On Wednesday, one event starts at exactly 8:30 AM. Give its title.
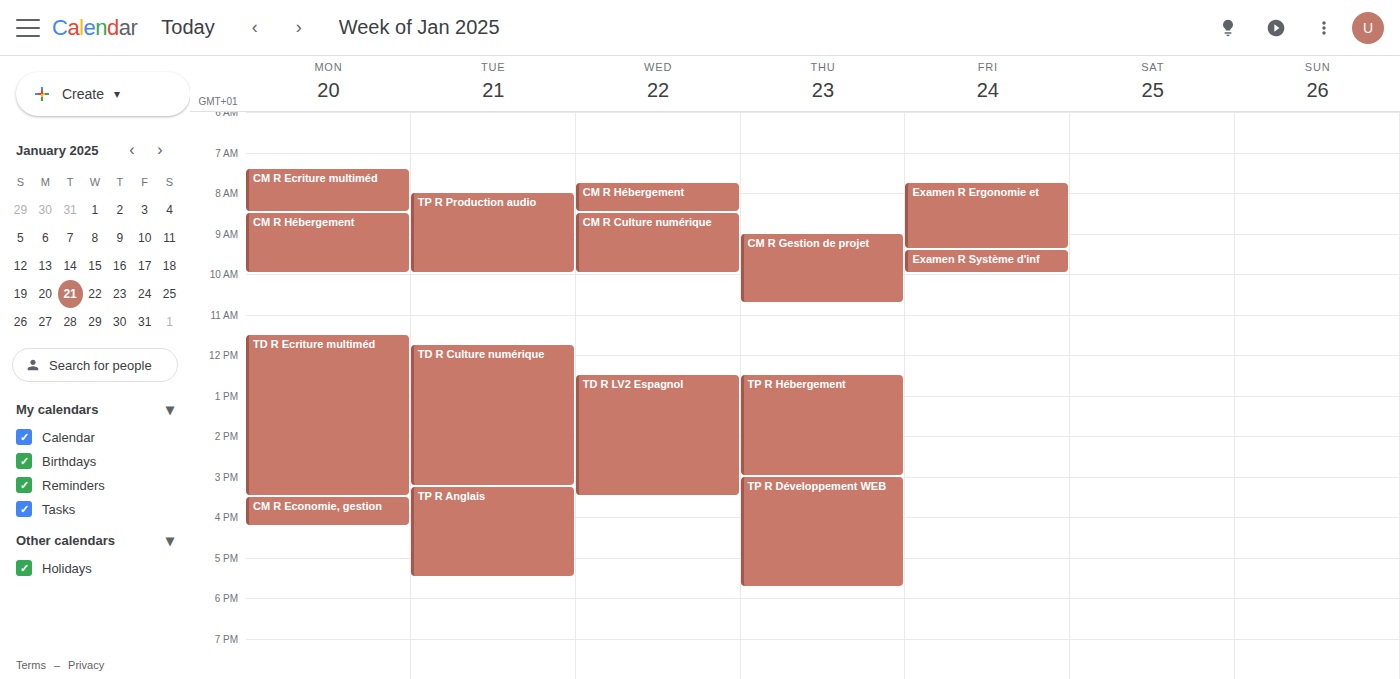
"CM R Culture numérique"